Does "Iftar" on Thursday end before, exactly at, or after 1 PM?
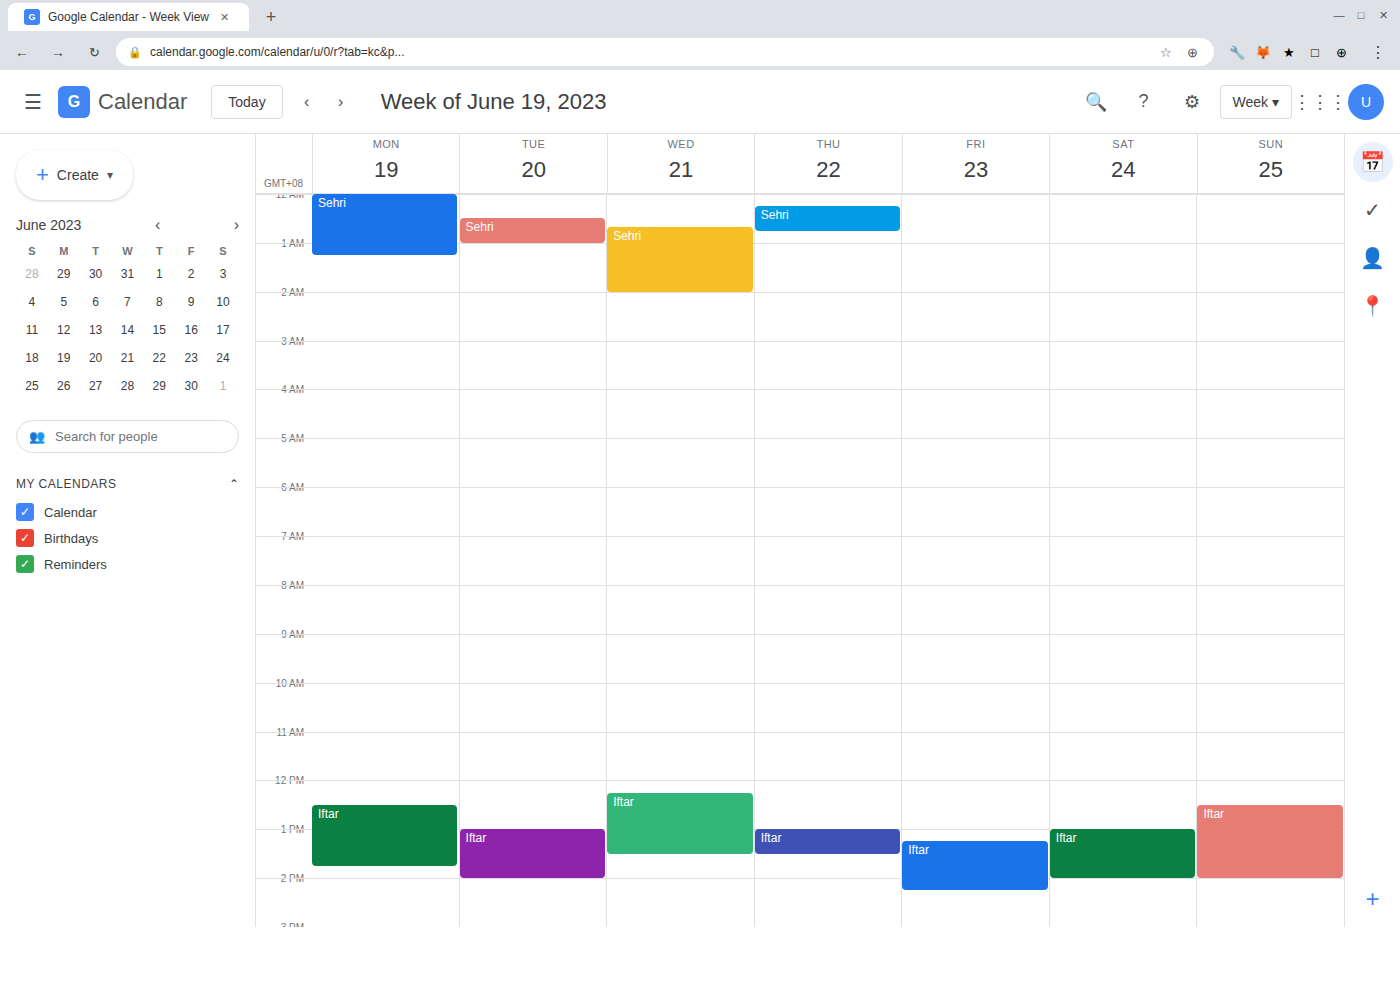
1:30 PM -- after 1 PM, 30 minutes below the 1 PM line.